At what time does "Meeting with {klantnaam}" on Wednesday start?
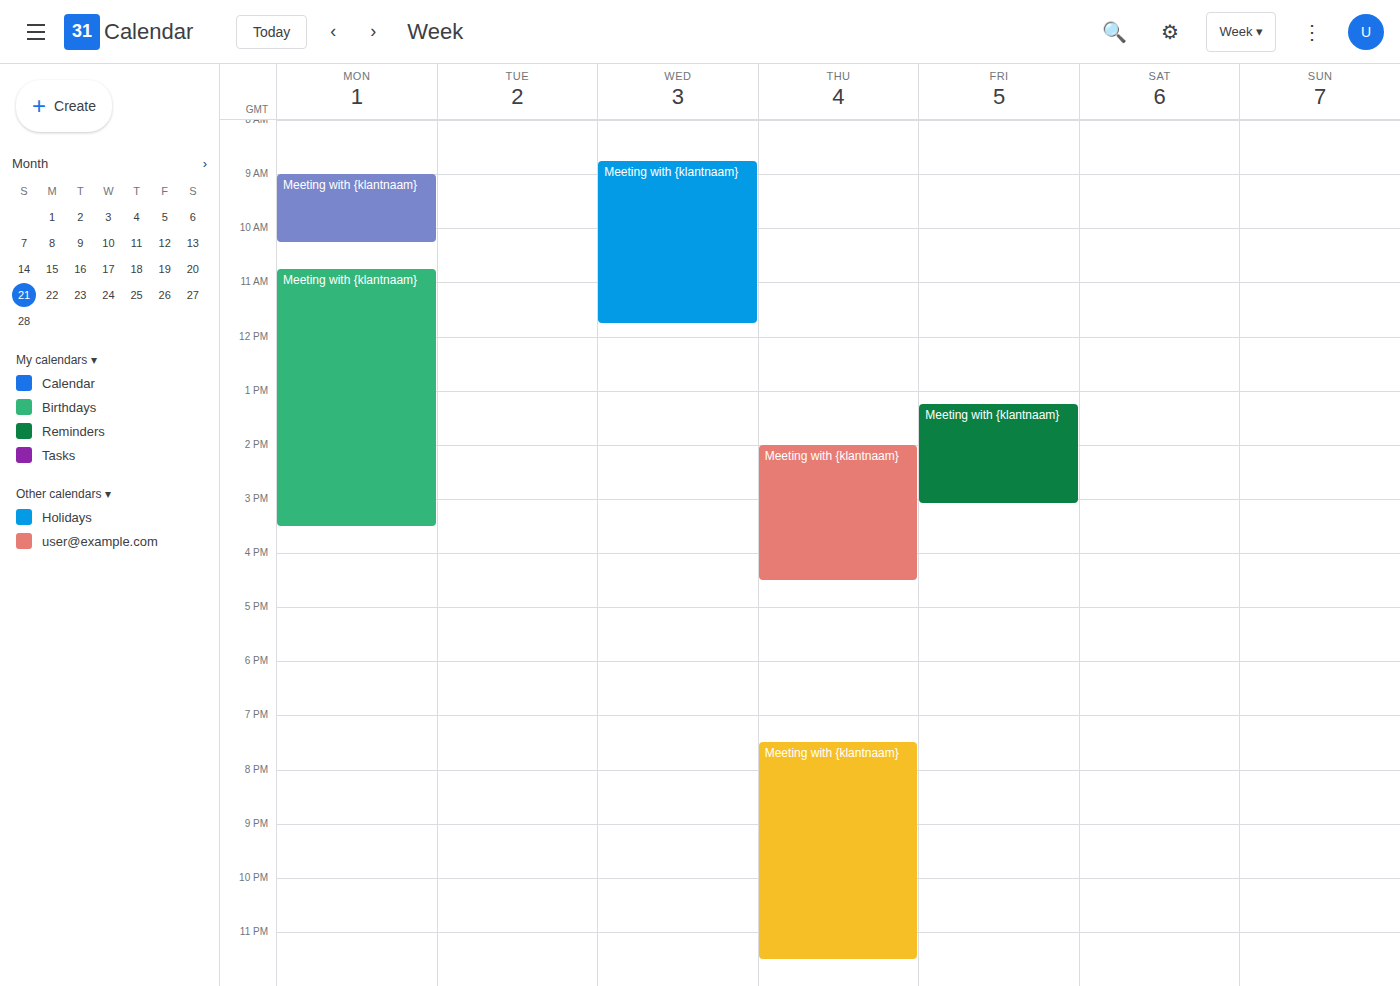
8:45 AM